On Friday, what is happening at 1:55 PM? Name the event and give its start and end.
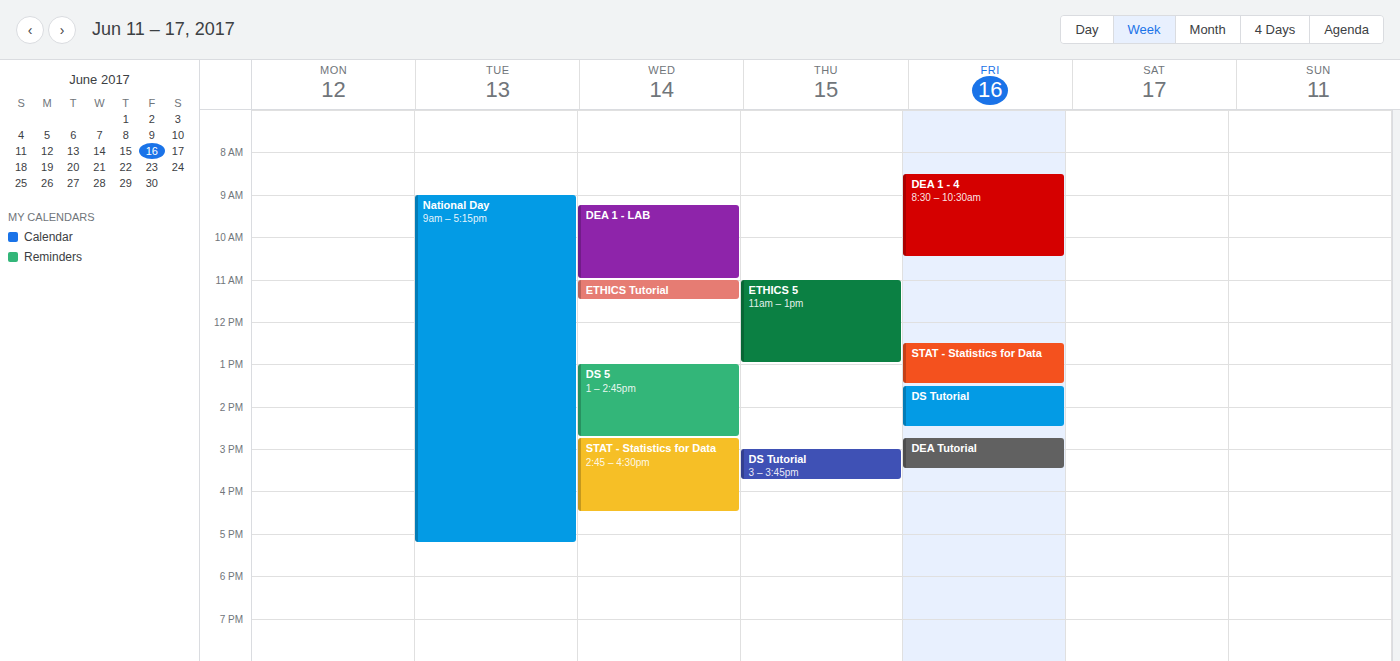
"DS Tutorial", 1:30 PM to 2:30 PM